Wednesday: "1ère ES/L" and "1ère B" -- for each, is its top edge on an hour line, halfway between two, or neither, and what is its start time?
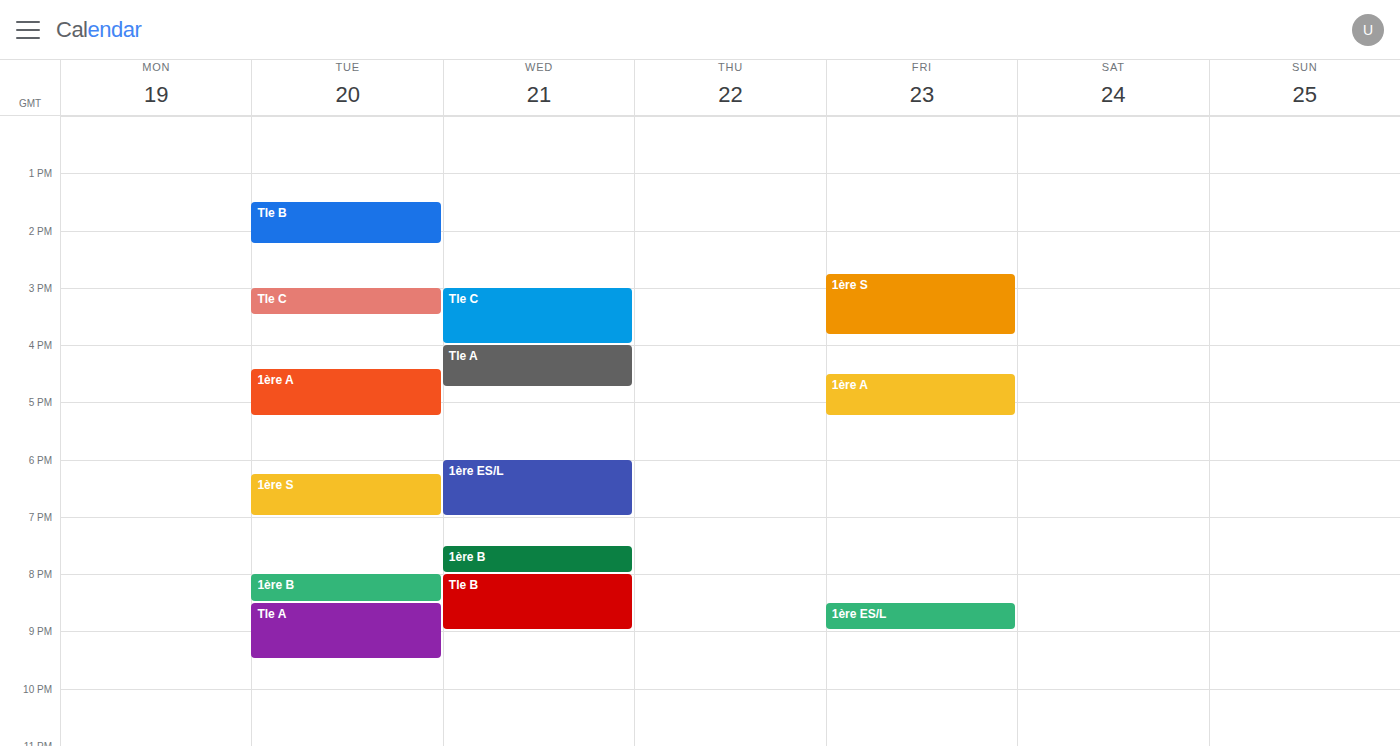
"1ère ES/L": 6:00 PM, exactly on the 6 PM line. "1ère B": 7:30 PM, halfway between the 7 PM and 8 PM lines.